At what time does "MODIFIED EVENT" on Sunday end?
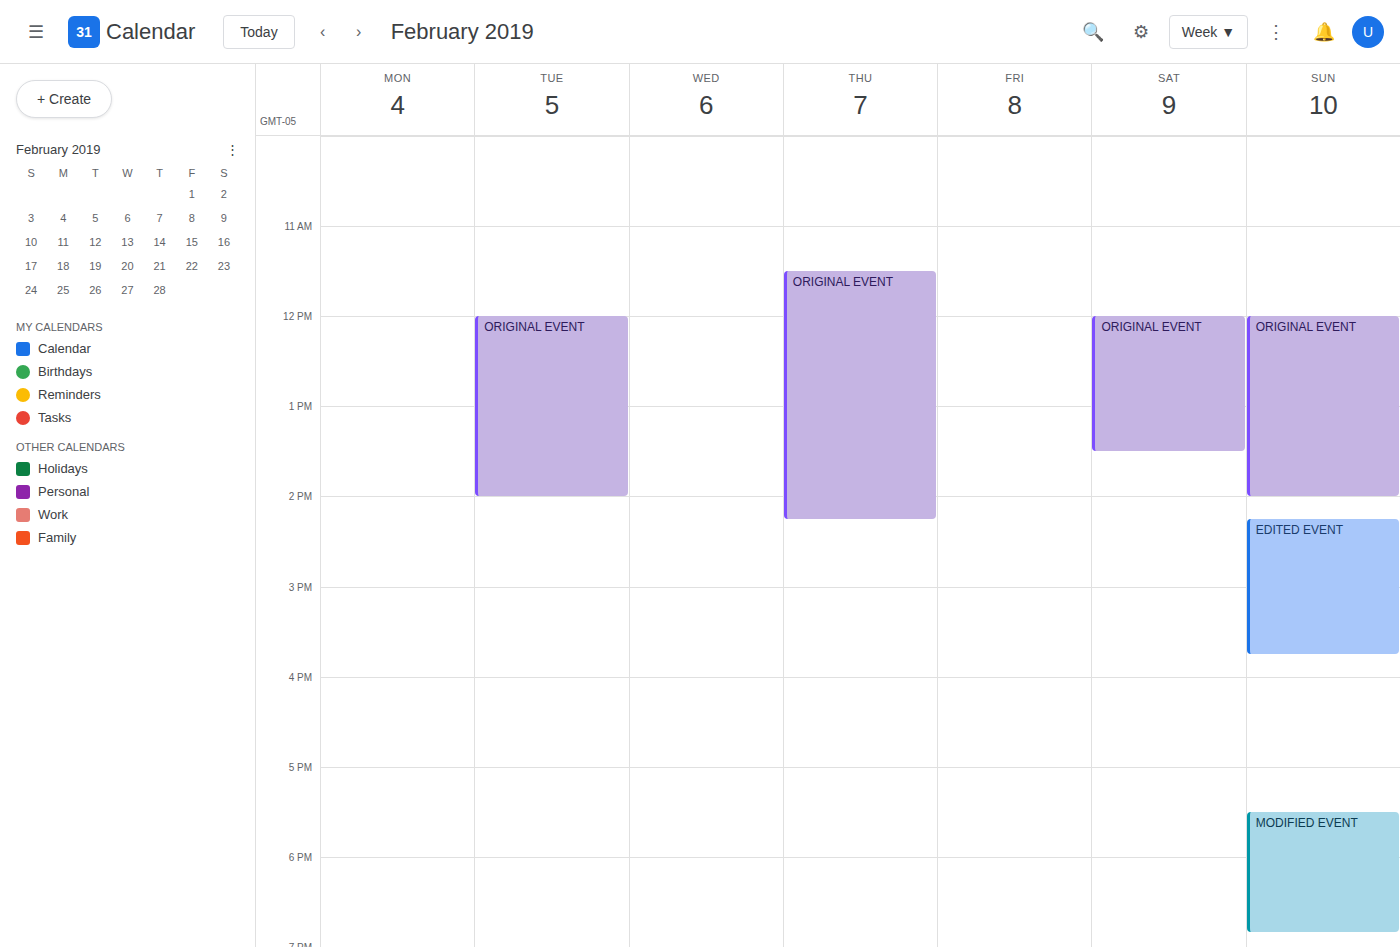
6:50 PM